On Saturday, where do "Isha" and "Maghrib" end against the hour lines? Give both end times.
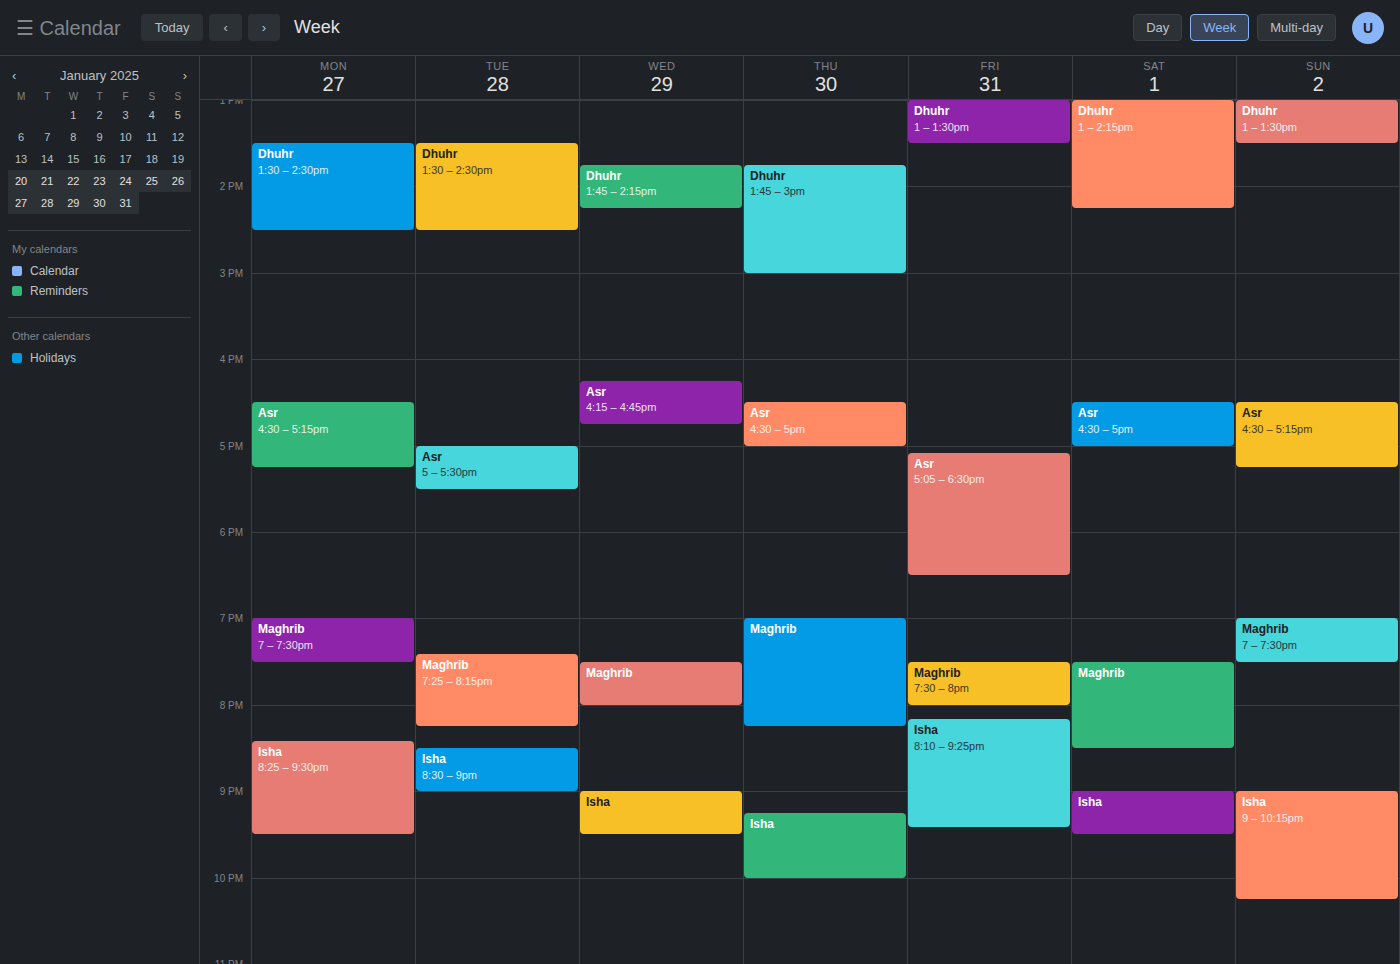
"Isha": 9:30 PM, halfway between the 9 PM and 10 PM lines. "Maghrib": 8:30 PM, halfway between the 8 PM and 9 PM lines.